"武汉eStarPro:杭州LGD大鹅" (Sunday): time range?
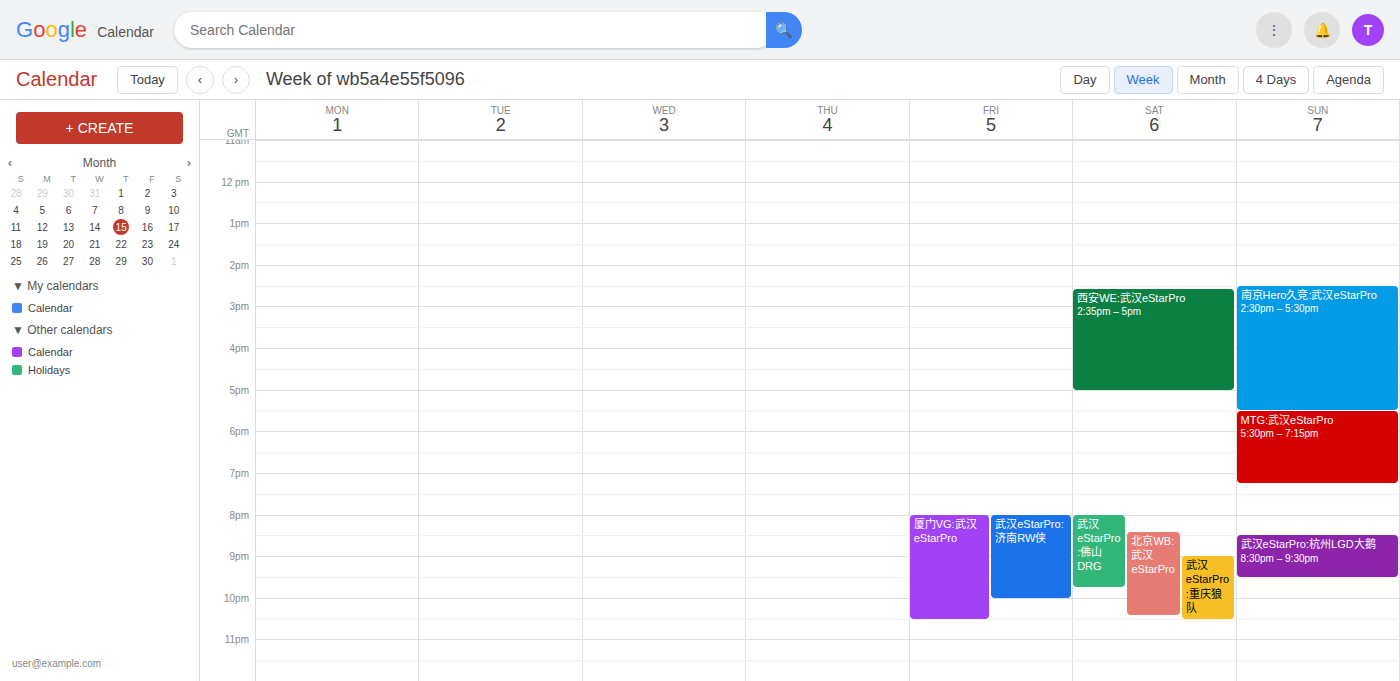
8:30 PM to 9:30 PM